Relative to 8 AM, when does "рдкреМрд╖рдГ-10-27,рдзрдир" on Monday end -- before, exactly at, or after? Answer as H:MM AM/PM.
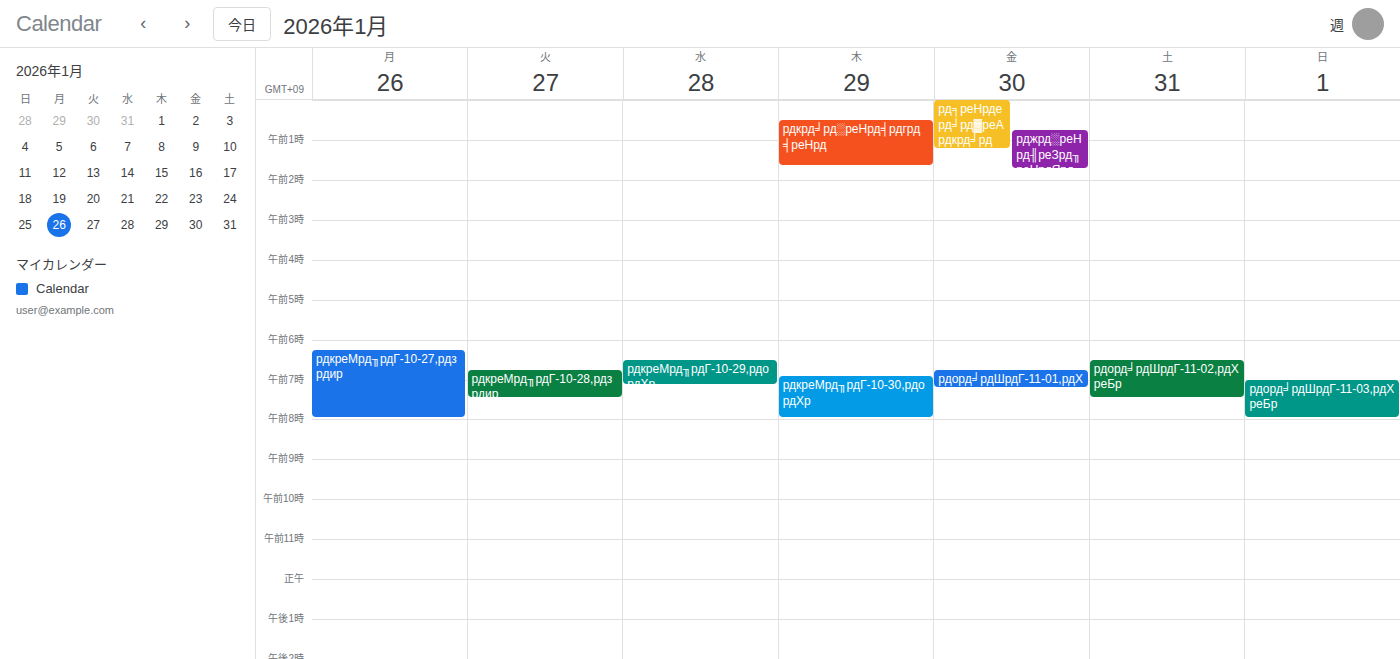
8:00 AM -- exactly at 8 AM, on the 8 AM line.